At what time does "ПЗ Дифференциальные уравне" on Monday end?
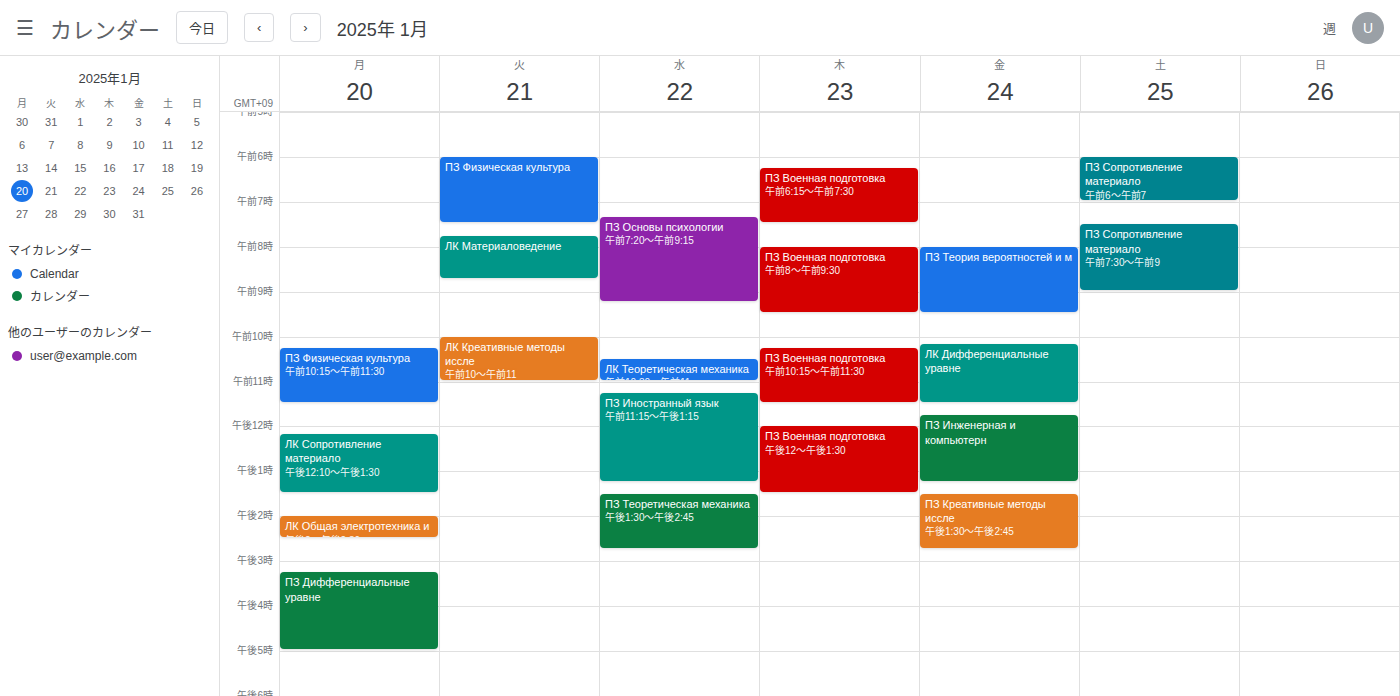
5:00 PM